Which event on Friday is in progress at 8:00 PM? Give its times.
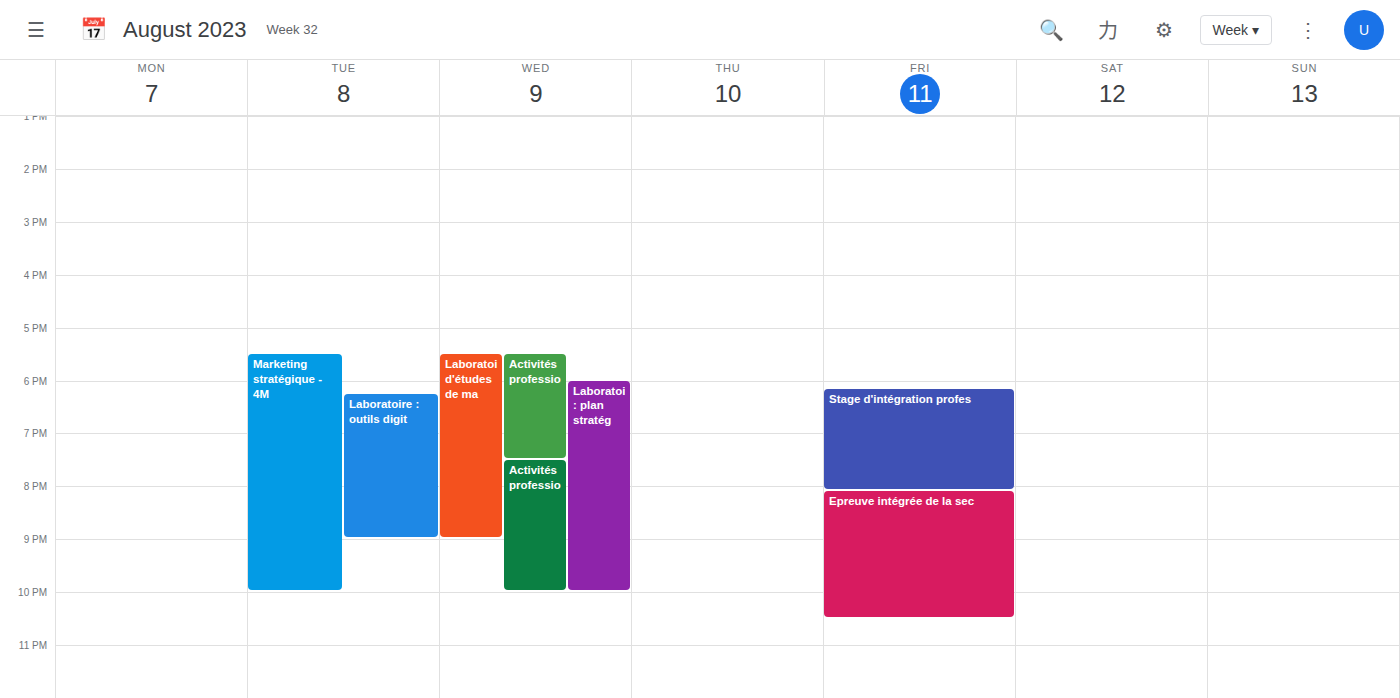
"Stage d'intégration profes", 6:10 PM to 8:05 PM